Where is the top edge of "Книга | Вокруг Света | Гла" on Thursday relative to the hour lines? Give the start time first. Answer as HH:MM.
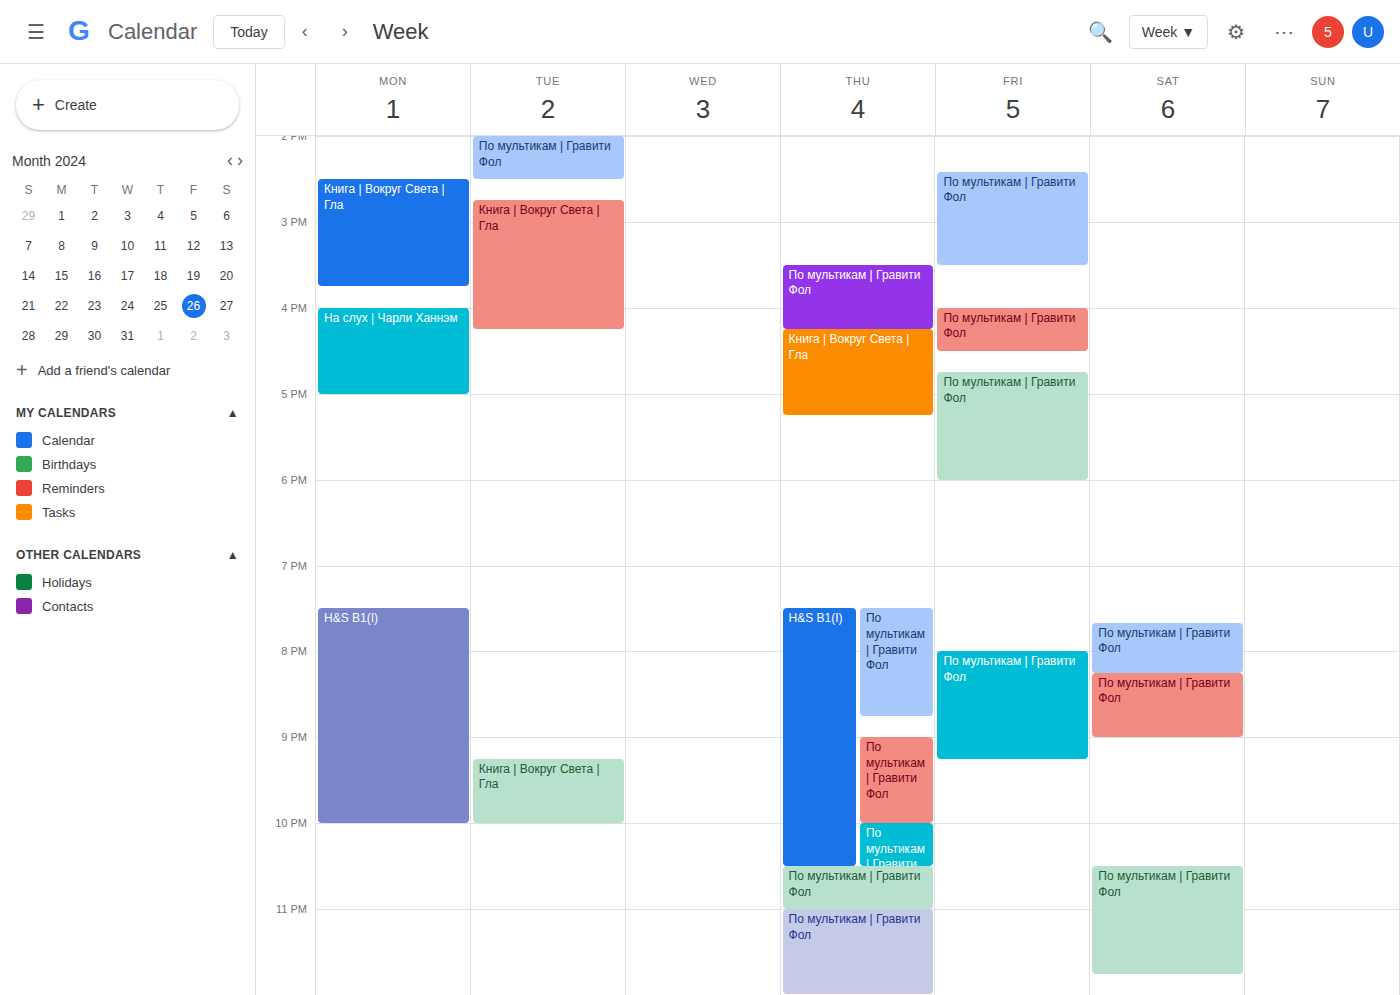
16:15 -- neither: a quarter of the way from the 16:00 line to the 17:00 line.